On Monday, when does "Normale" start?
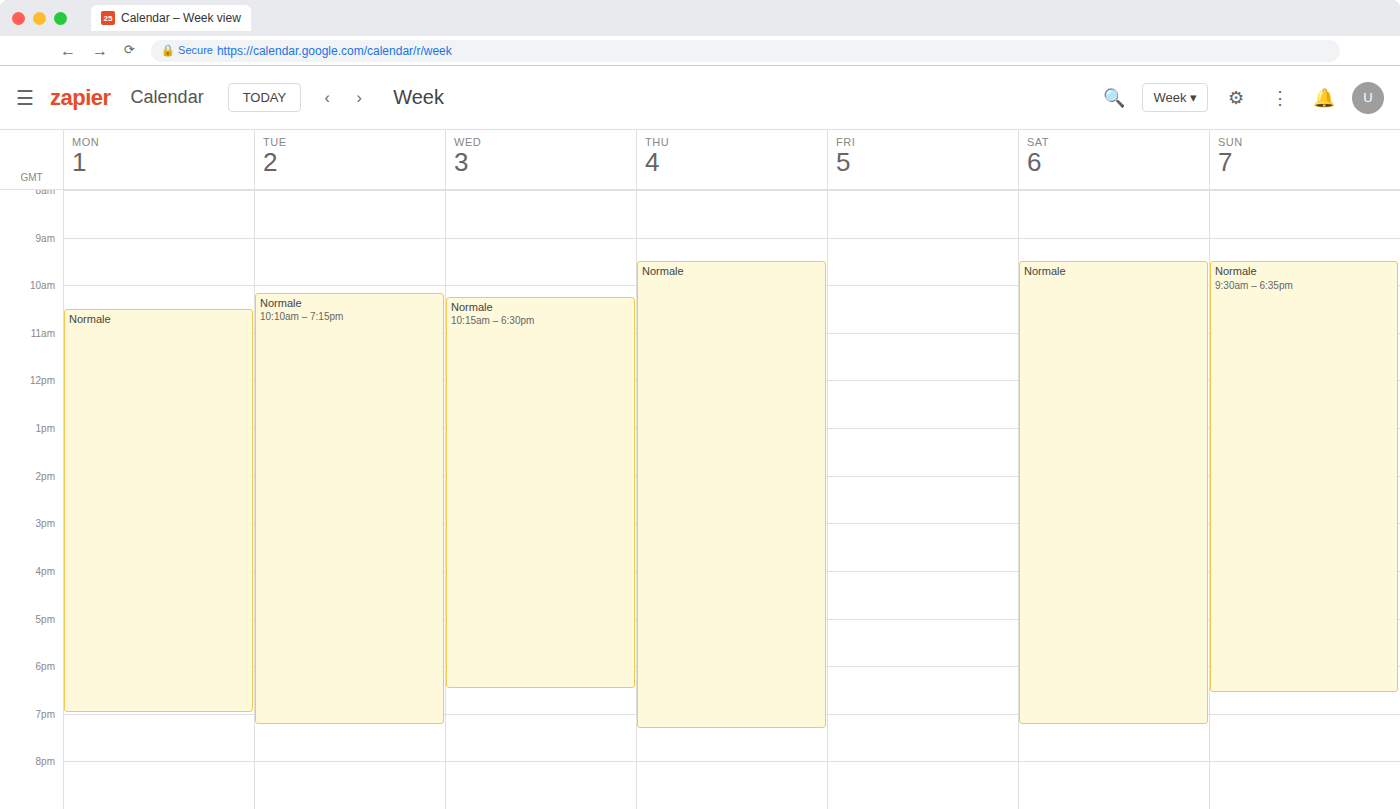
10:30 AM